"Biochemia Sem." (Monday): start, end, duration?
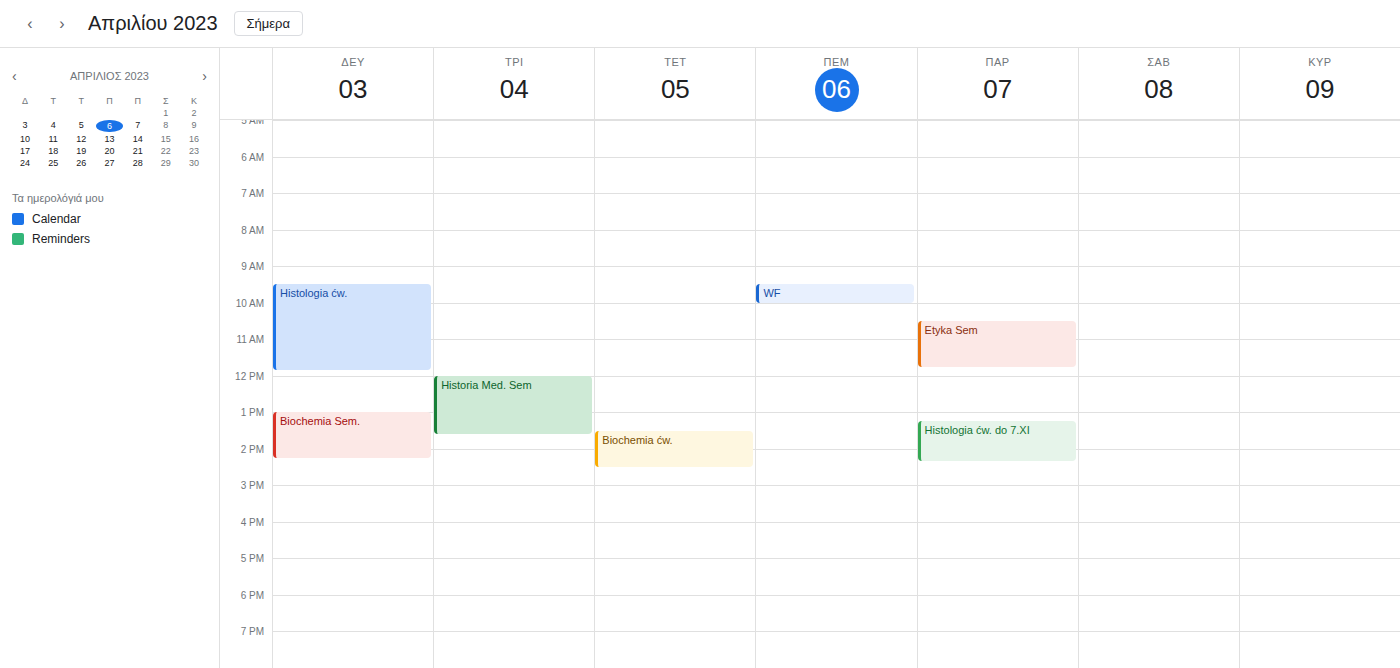
13:00 to 14:15, 1 hour 15 minutes